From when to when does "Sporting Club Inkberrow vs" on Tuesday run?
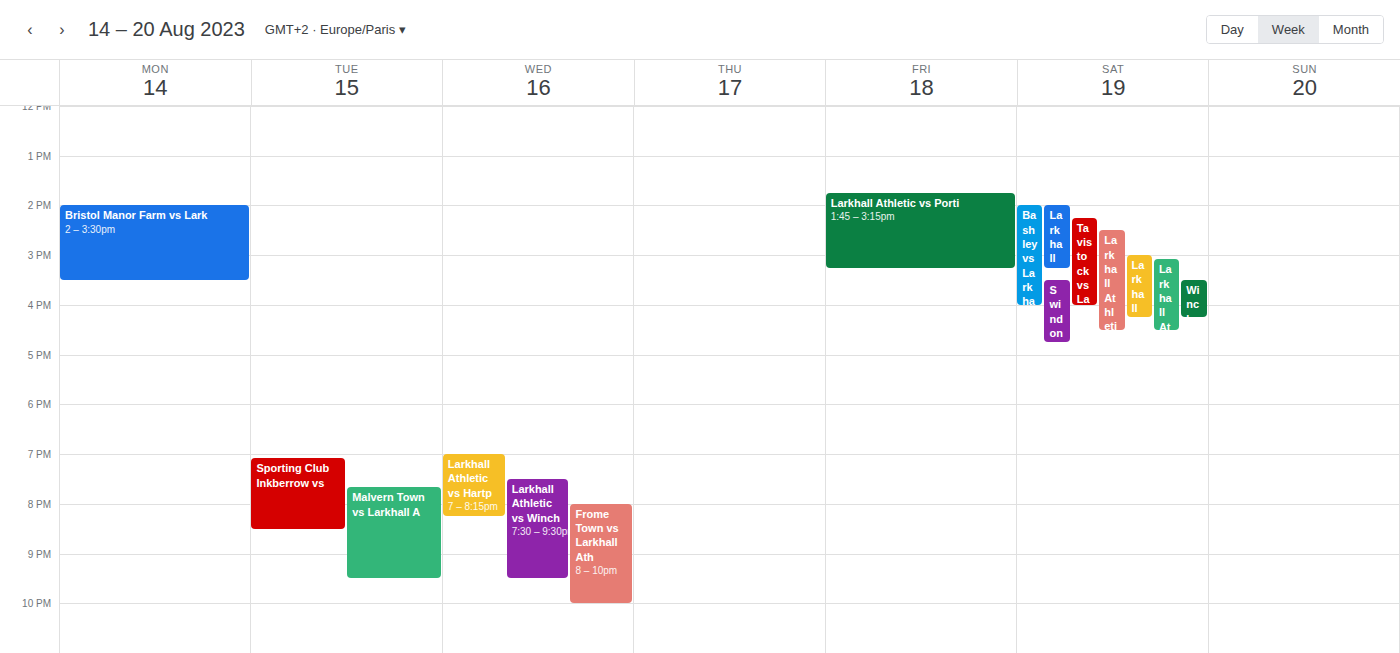
7:05 PM to 8:30 PM